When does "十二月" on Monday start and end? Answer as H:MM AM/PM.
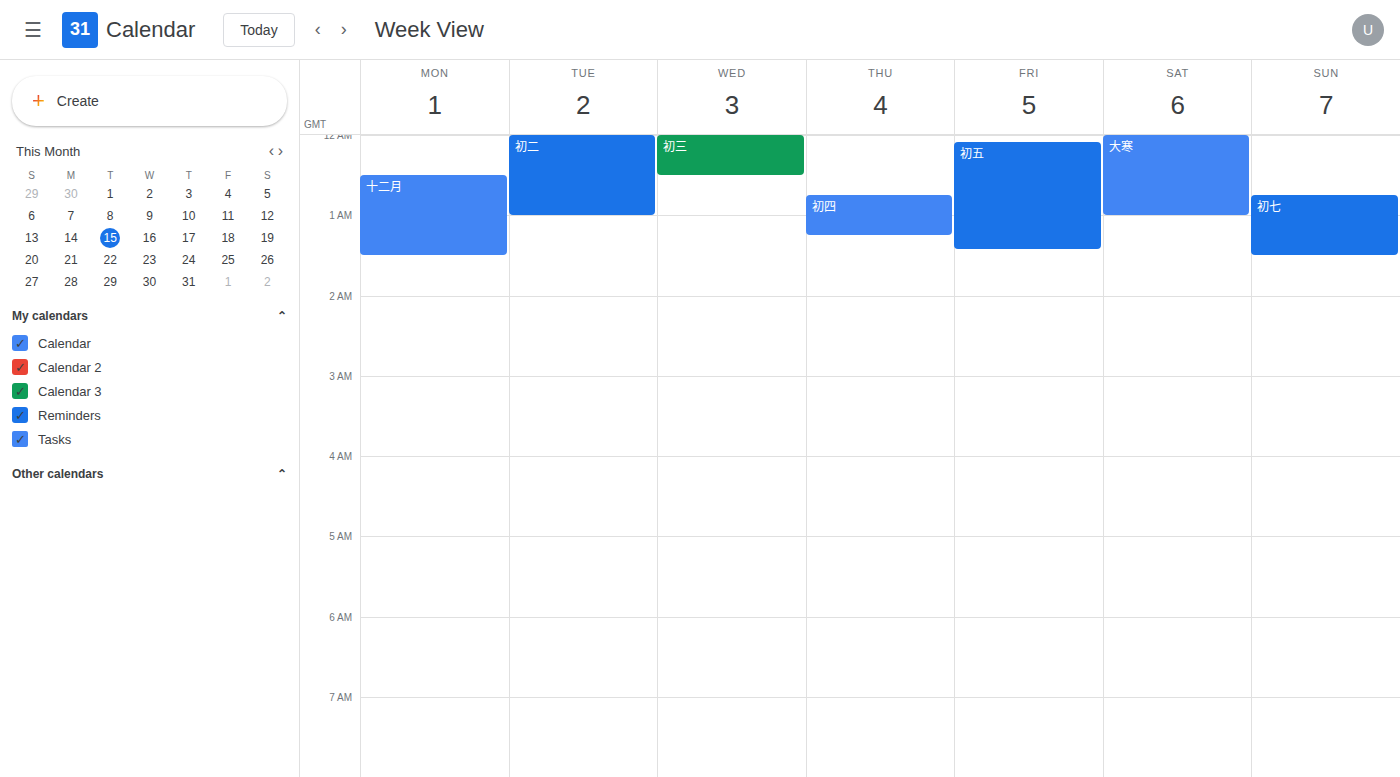
12:30 AM to 1:30 AM